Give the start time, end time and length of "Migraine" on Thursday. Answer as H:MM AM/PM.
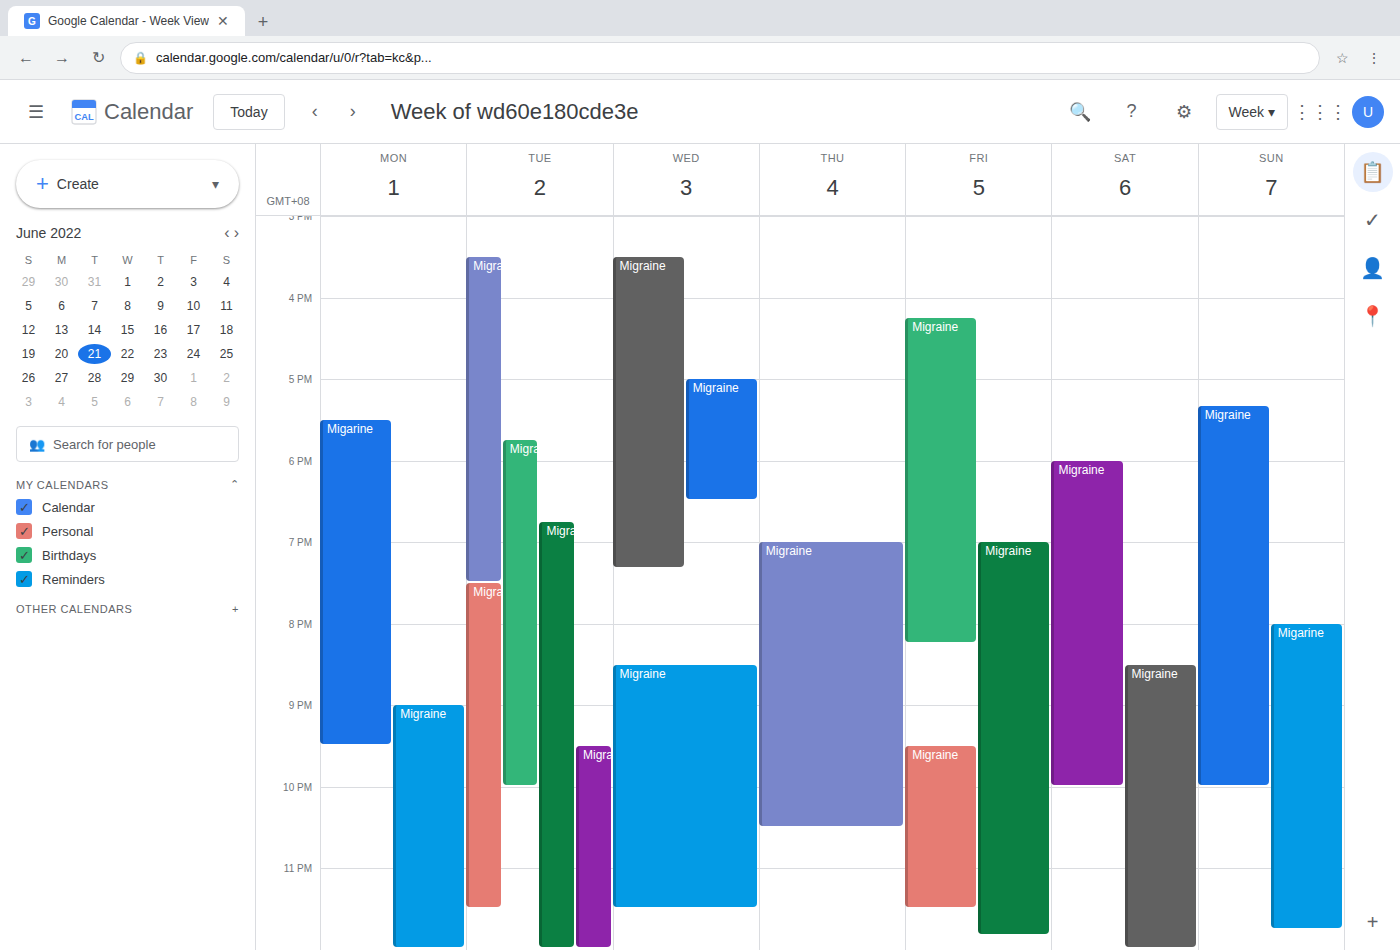
7:00 PM to 10:30 PM, 3 hours 30 minutes